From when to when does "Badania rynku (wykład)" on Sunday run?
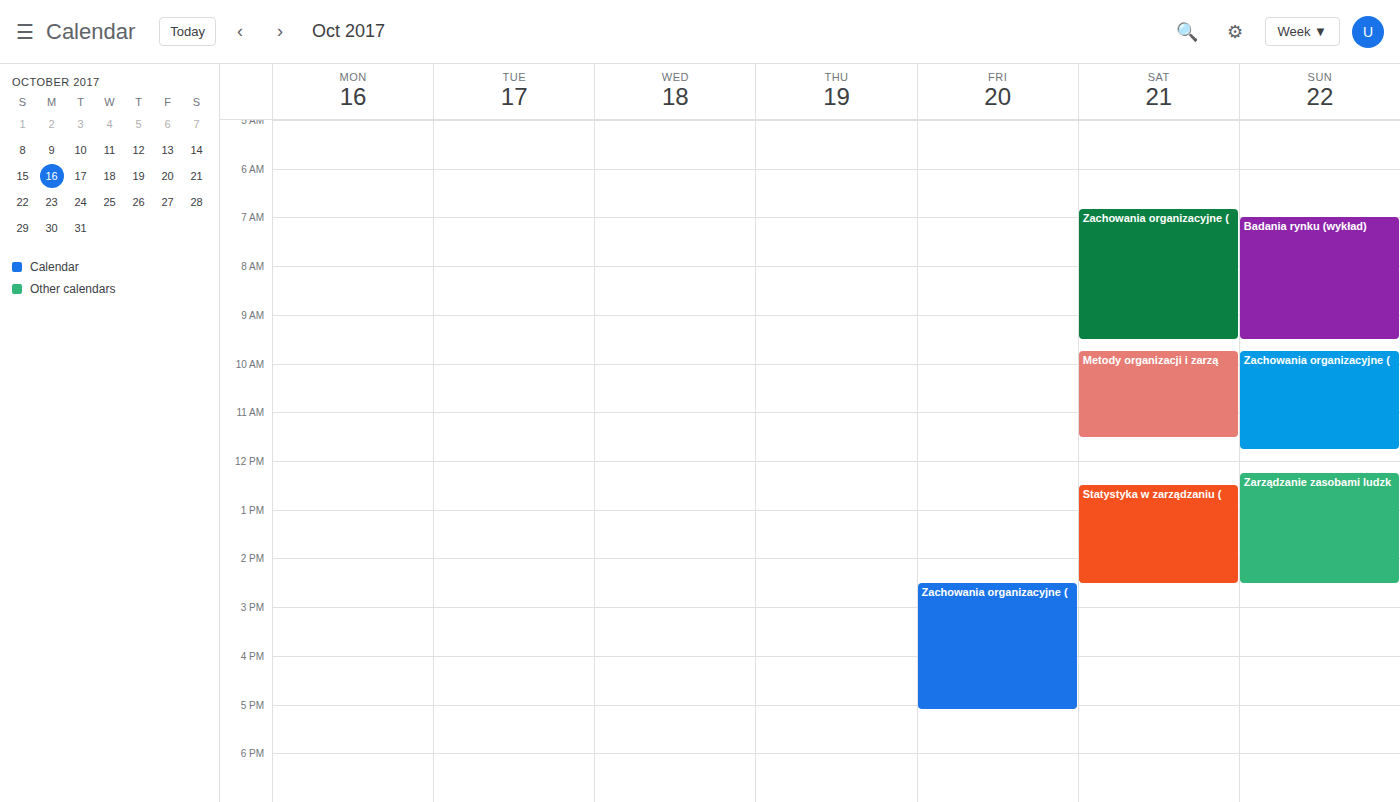
7:00 AM to 9:30 AM